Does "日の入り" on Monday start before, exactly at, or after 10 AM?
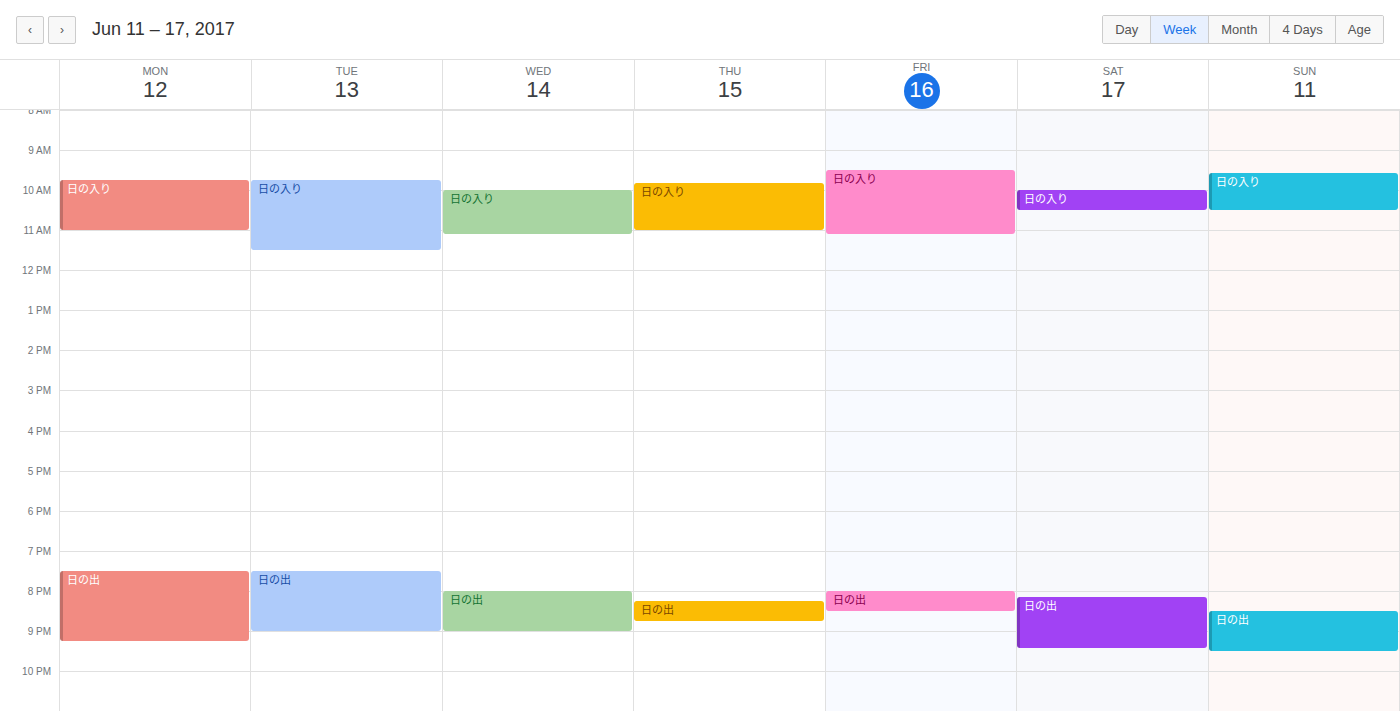
9:45 AM -- before 10 AM, 15 minutes above the 10 AM line.